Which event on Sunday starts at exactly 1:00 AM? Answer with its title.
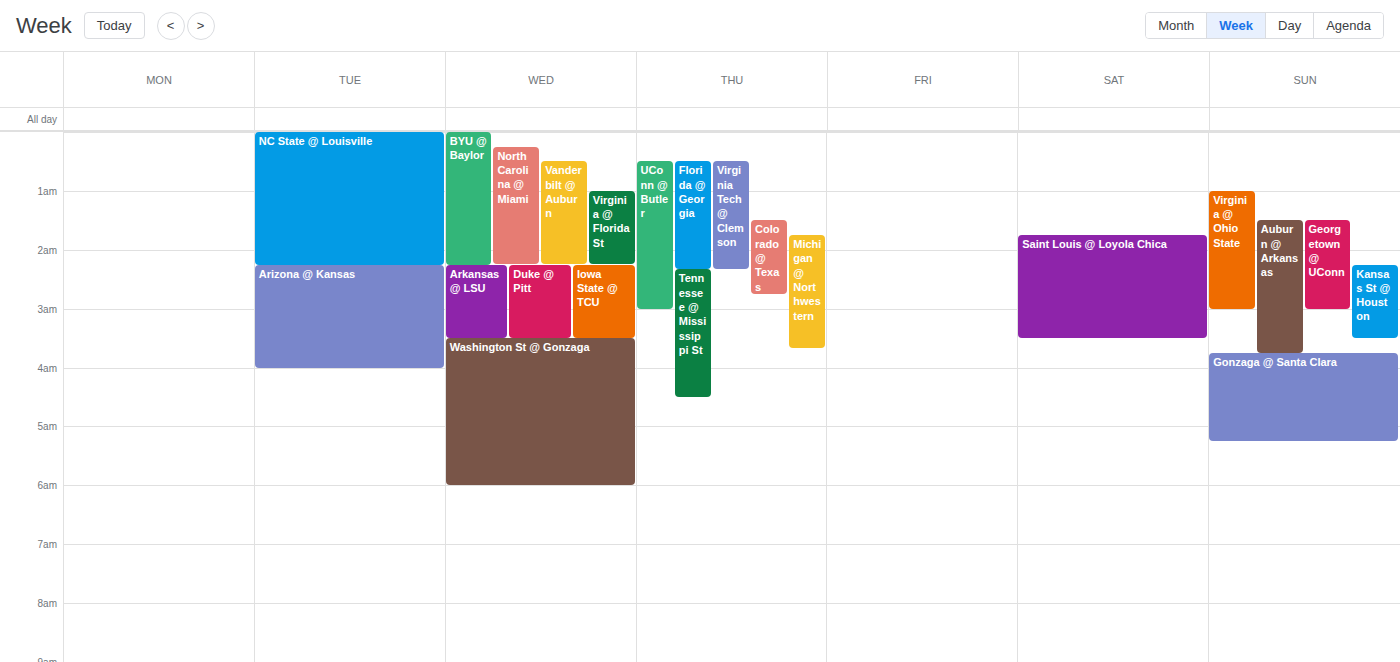
"Virginia @ Ohio State"